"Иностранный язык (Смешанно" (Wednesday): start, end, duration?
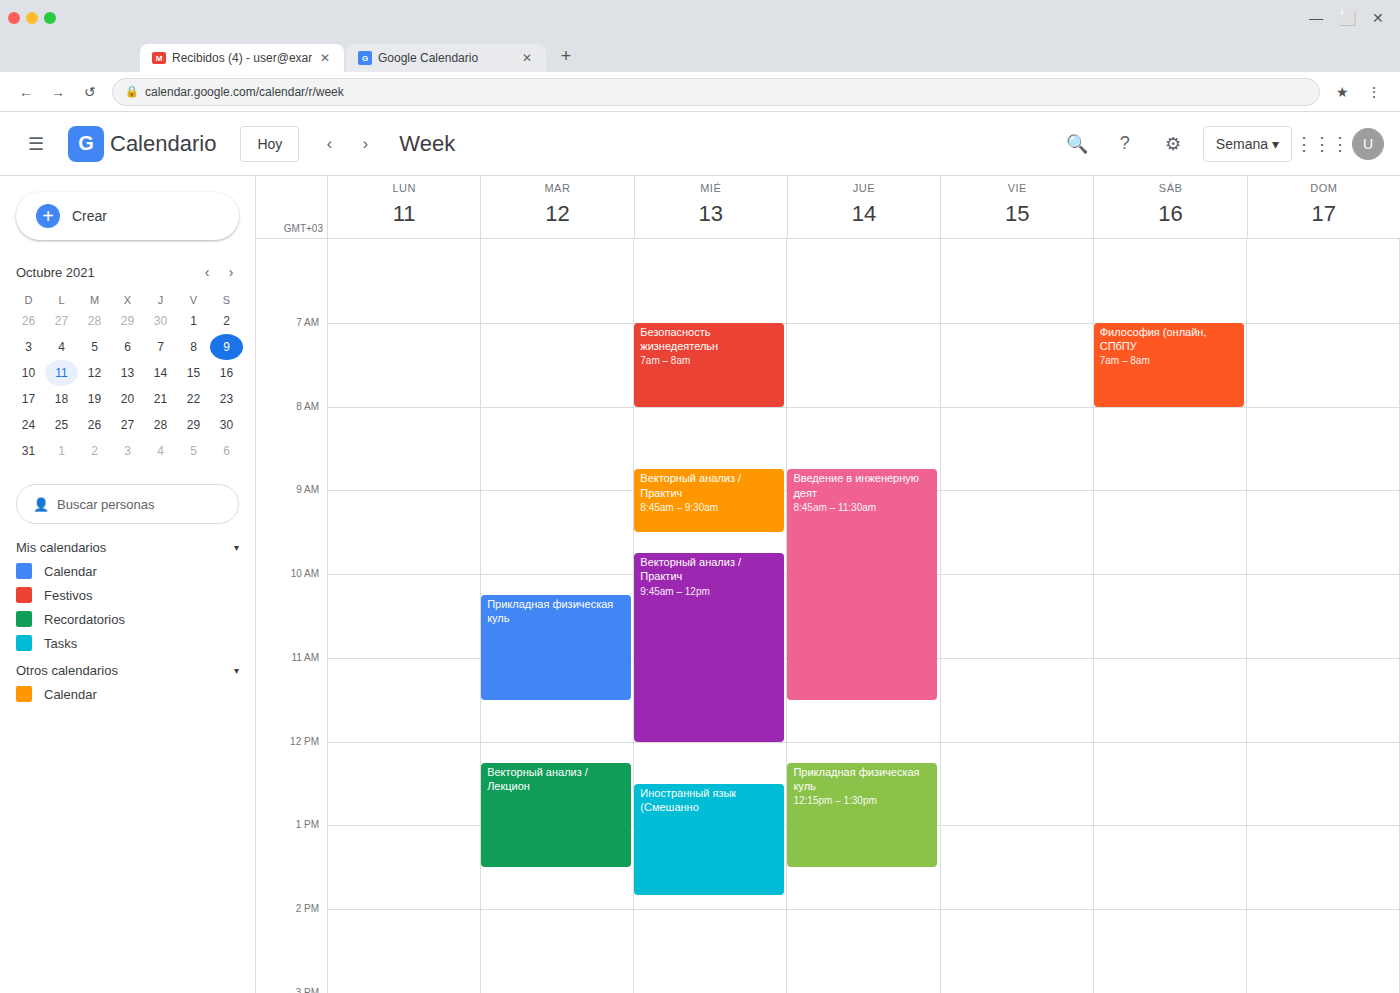
12:30 PM to 1:50 PM, 1 hour 20 minutes